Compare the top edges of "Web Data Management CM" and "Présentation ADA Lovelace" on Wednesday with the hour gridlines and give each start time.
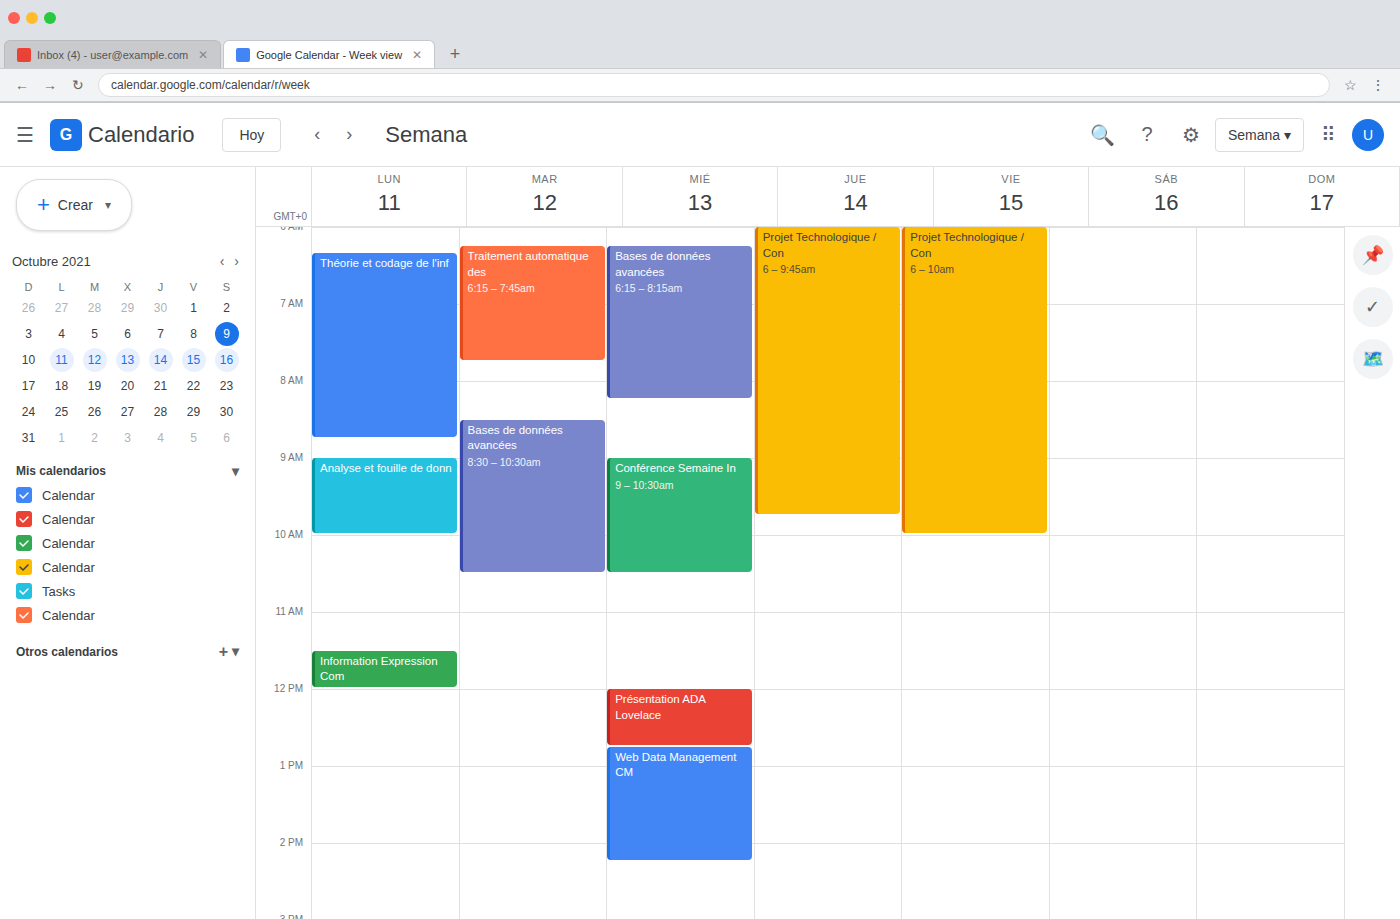
"Web Data Management CM": 12:45 PM, neither: three quarters of the way from the 12 PM line to the 1 PM line. "Présentation ADA Lovelace": 12:00 PM, exactly on the 12 PM line.